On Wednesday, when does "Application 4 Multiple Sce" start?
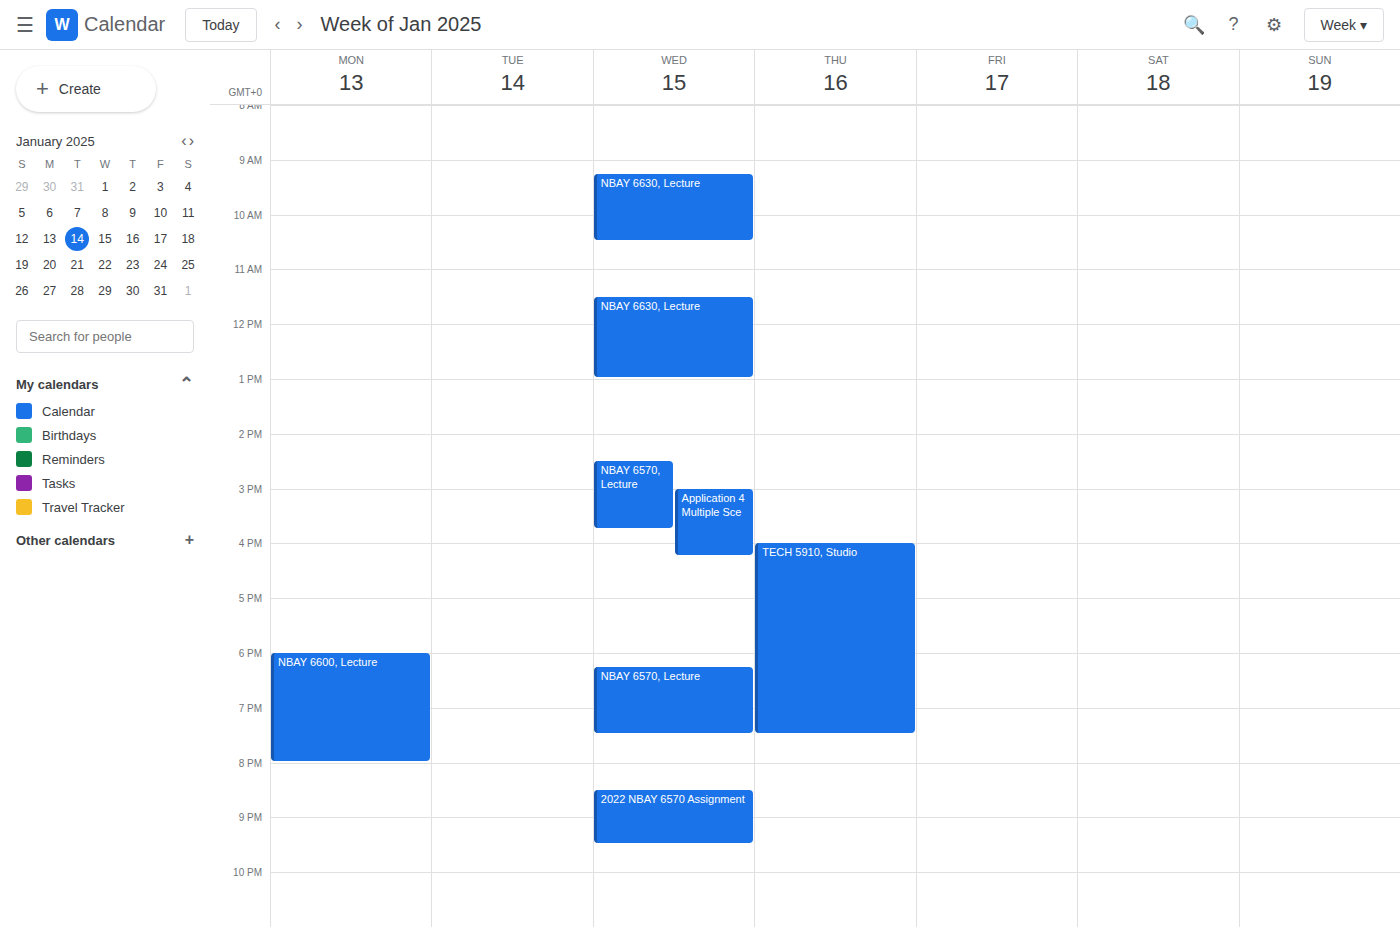
3:00 PM